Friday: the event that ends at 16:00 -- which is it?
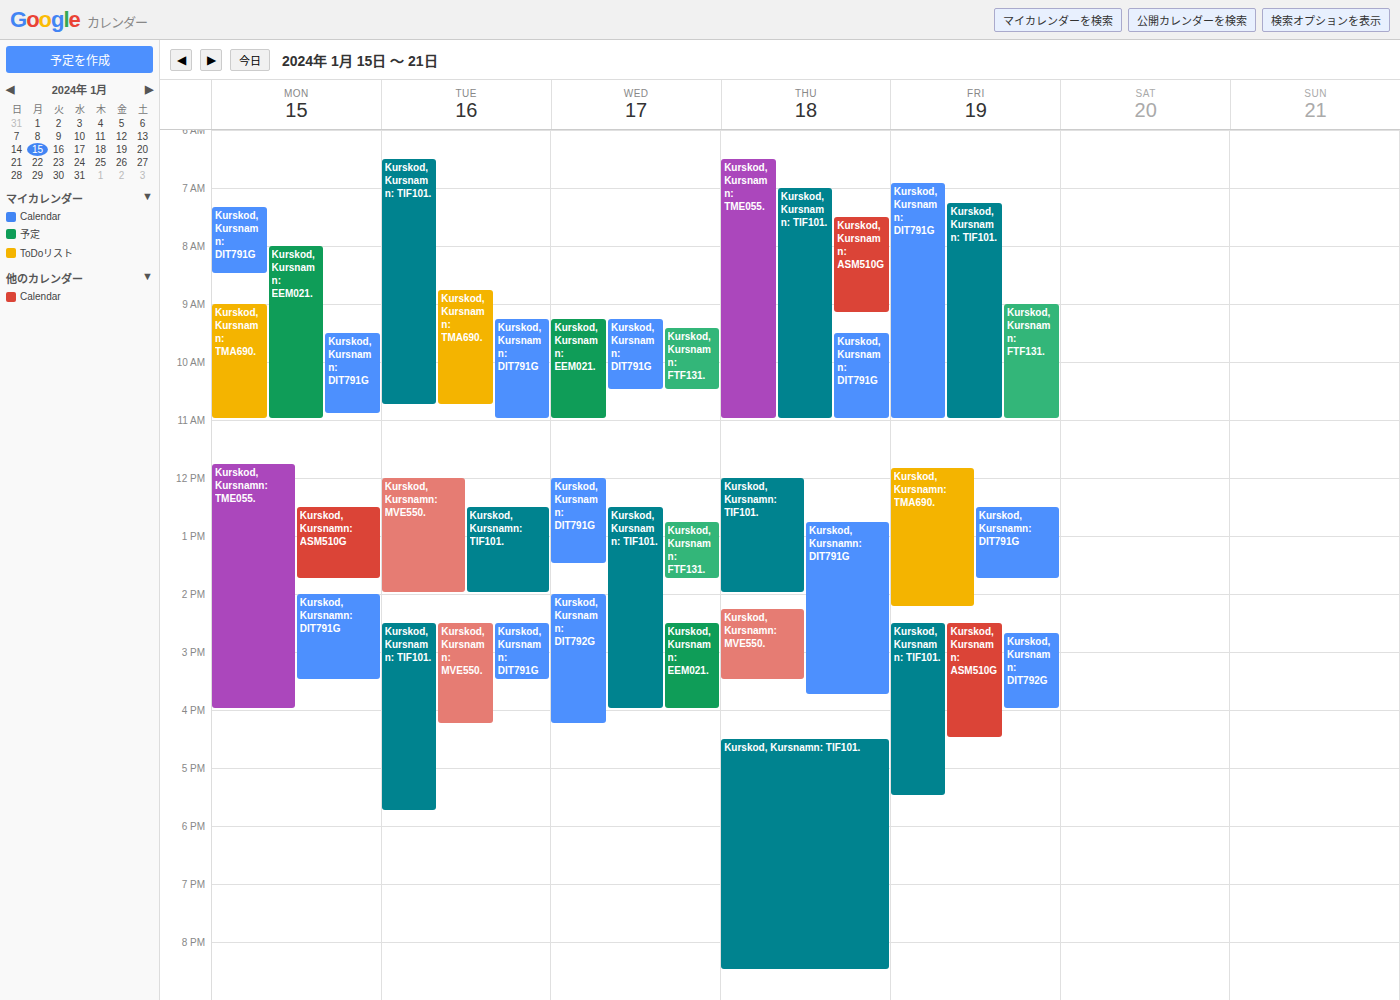
"Kurskod, Kursnamn: DIT792G"